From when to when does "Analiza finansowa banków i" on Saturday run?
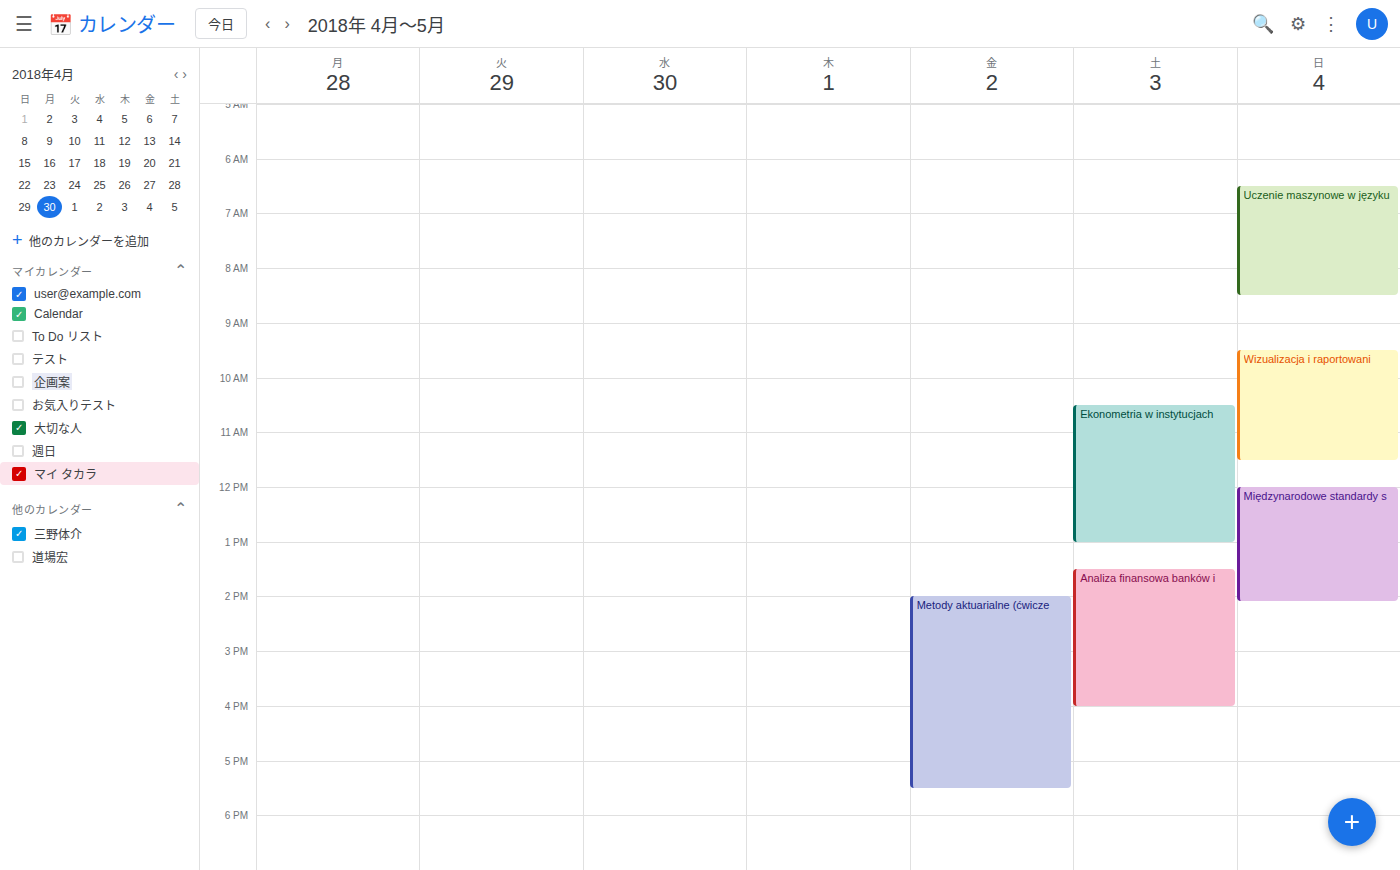
1:30 PM to 4:00 PM